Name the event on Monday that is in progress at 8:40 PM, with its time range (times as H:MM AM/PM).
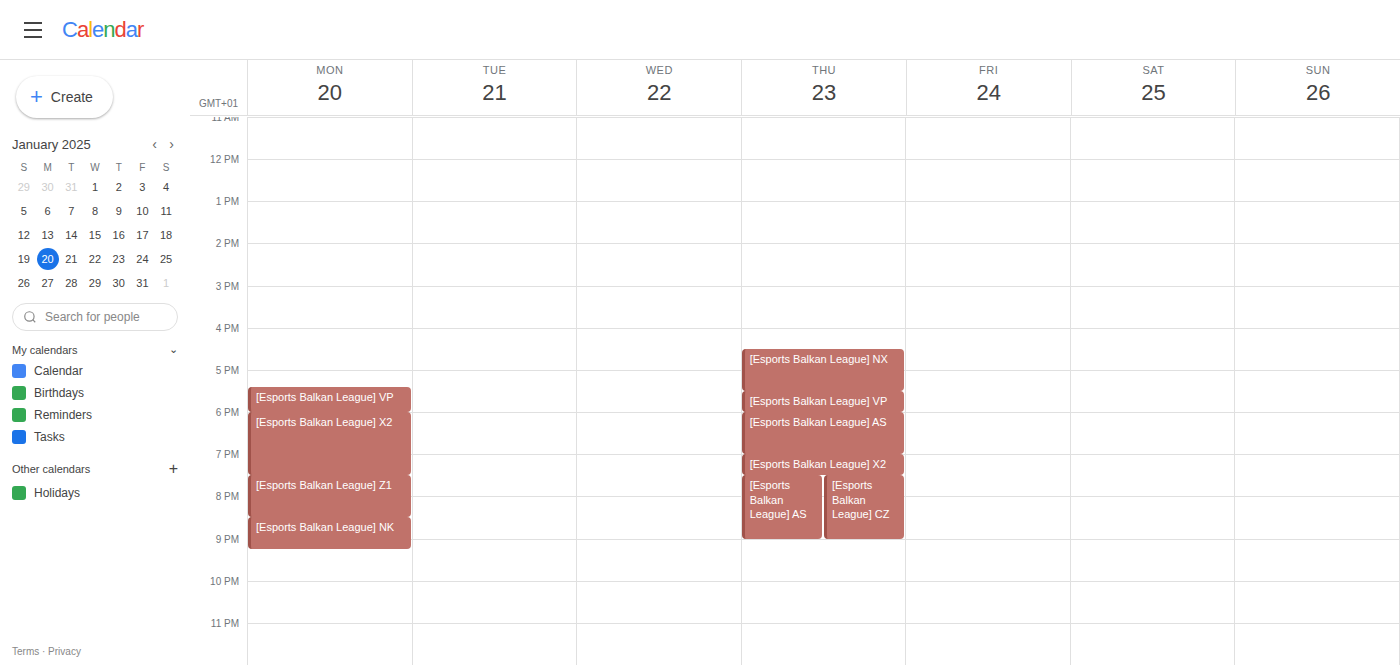
"[Esports Balkan League] NK", 8:30 PM to 9:15 PM